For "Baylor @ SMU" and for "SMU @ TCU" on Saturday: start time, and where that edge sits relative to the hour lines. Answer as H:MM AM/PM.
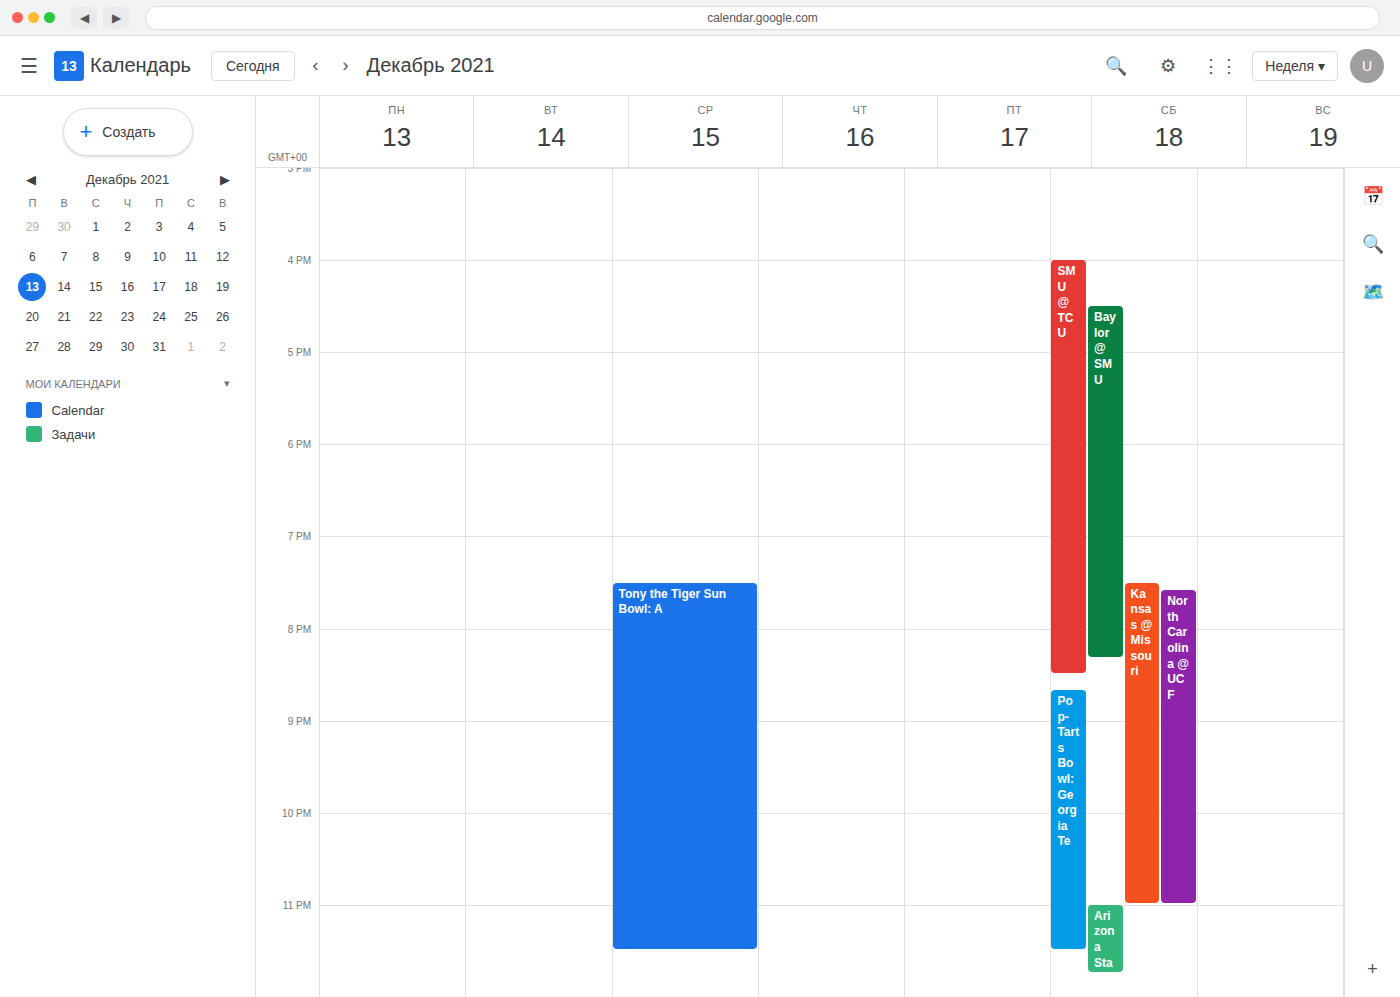
"Baylor @ SMU": 4:30 PM, halfway between the 4 PM and 5 PM lines. "SMU @ TCU": 4:00 PM, exactly on the 4 PM line.